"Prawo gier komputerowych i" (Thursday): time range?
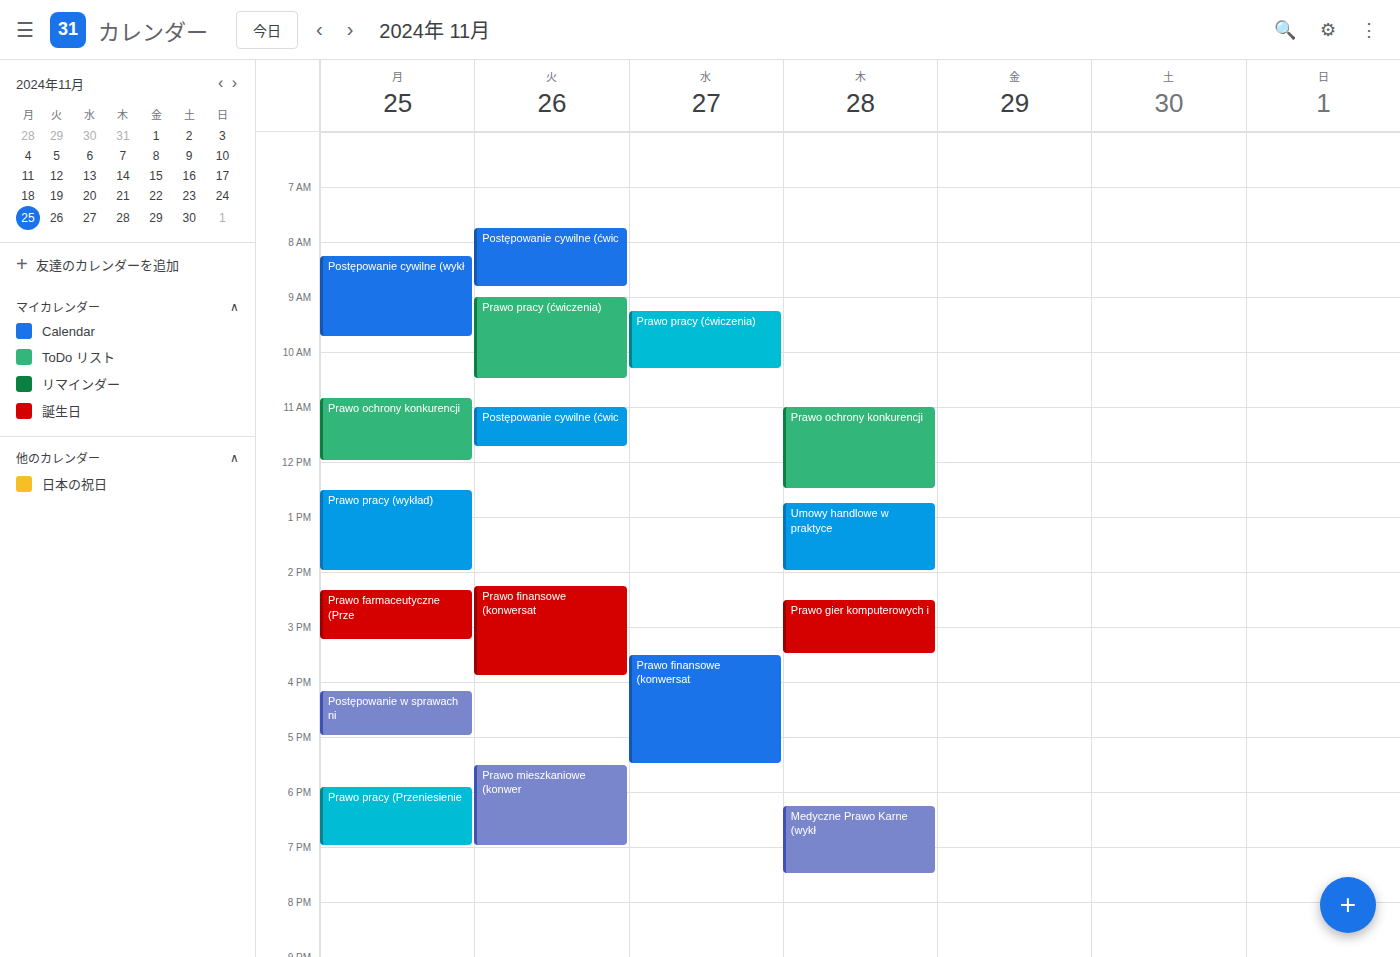
2:30 PM to 3:30 PM